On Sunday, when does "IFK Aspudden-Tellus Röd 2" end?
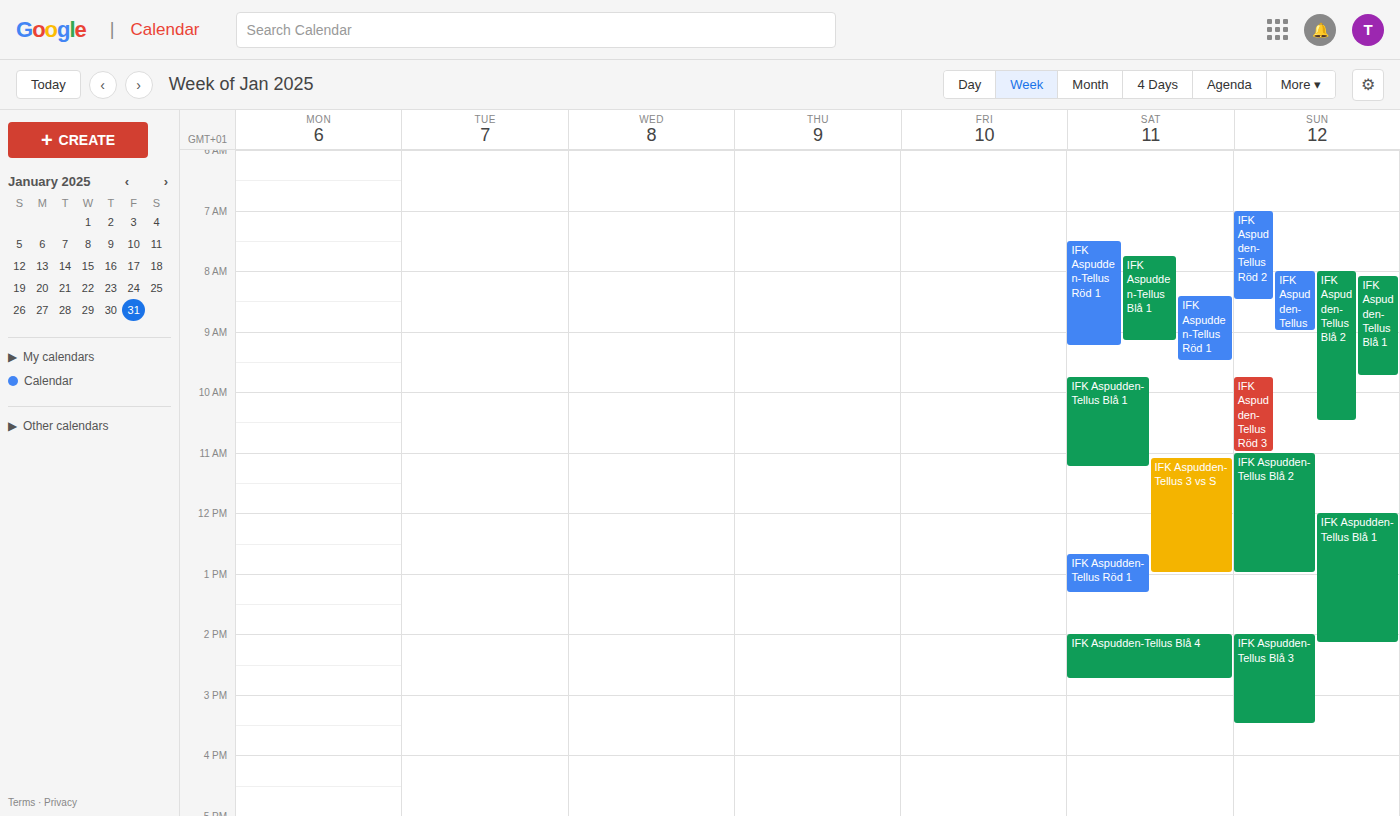
8:30 AM